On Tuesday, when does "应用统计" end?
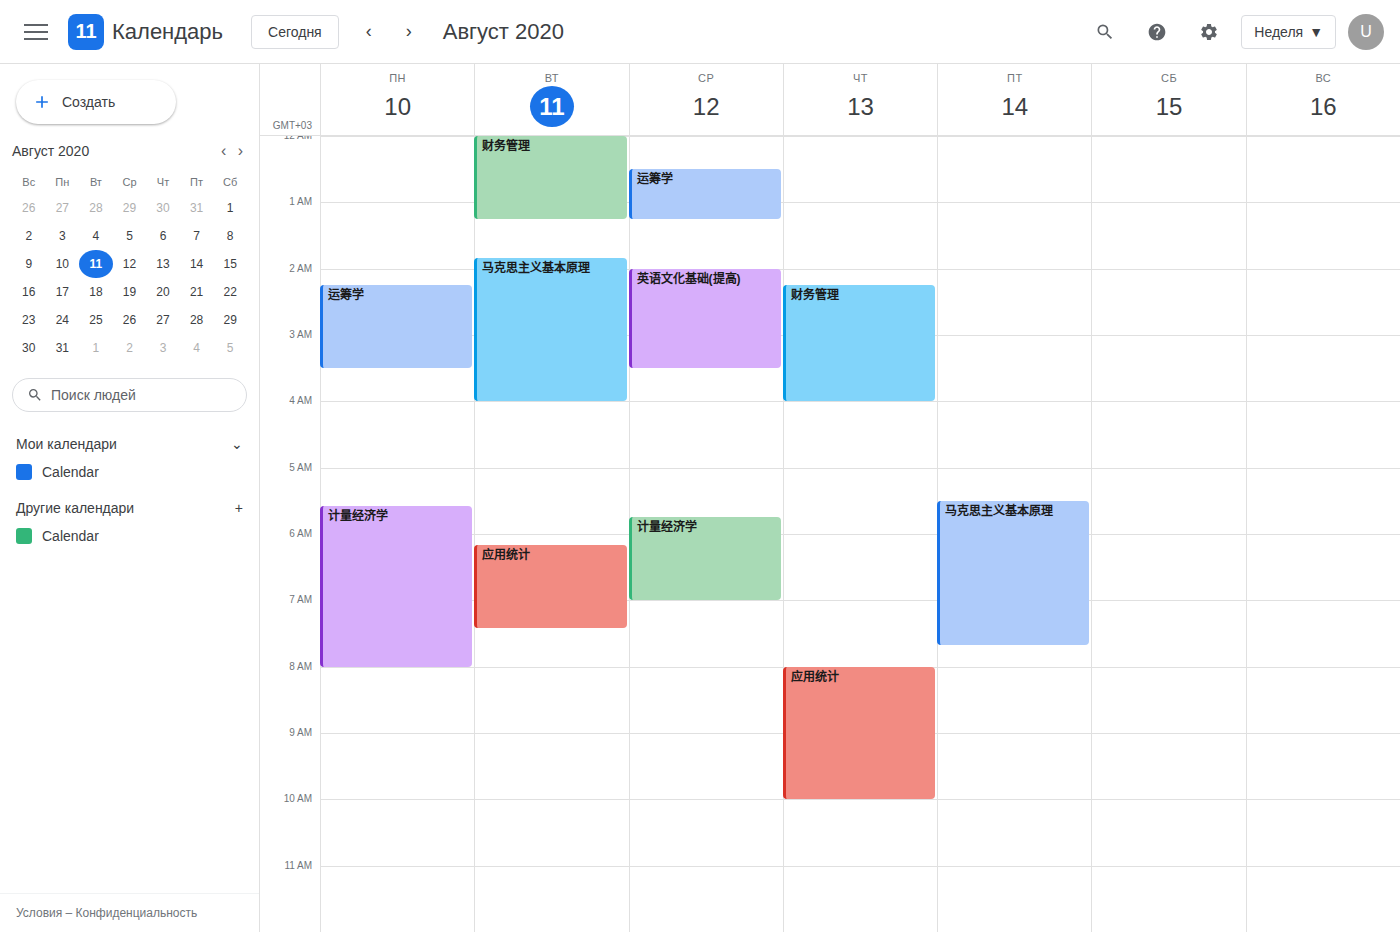
7:25 AM